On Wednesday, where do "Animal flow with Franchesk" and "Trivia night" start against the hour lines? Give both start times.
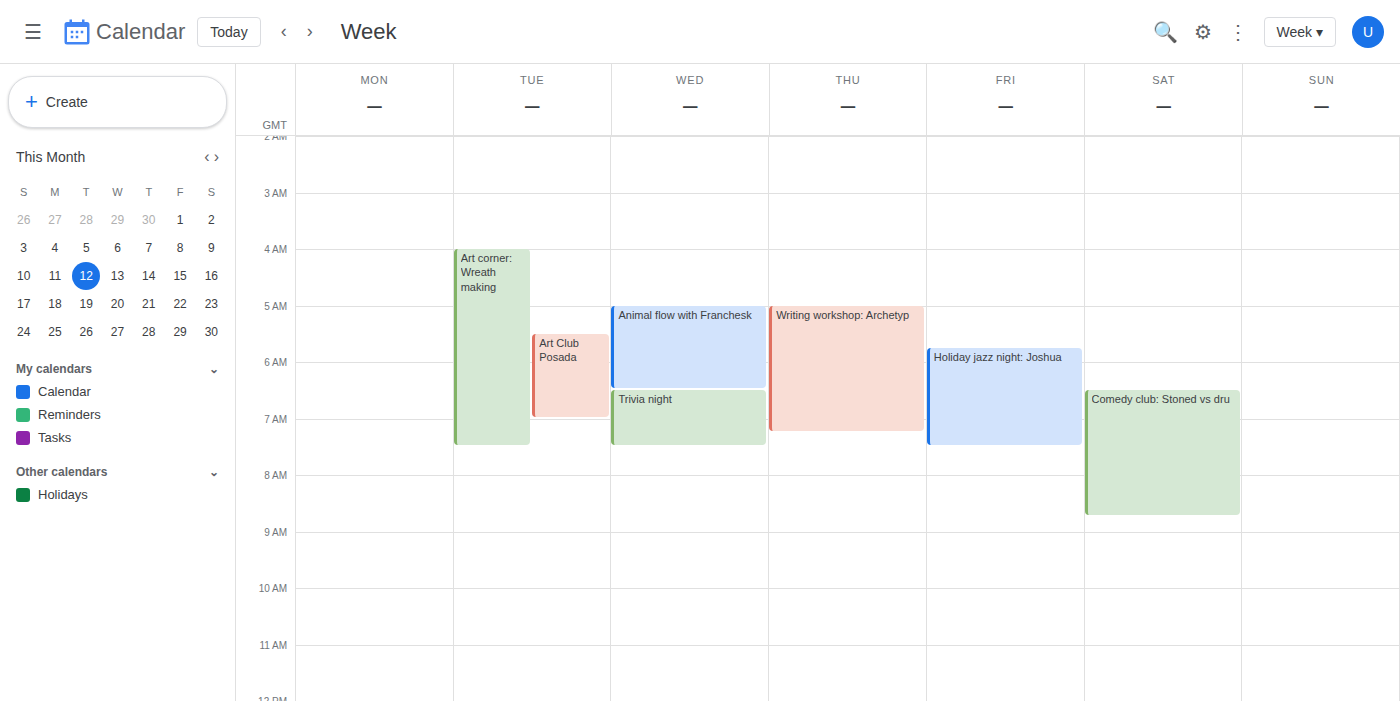
"Animal flow with Franchesk": 5:00 AM, exactly on the 5 AM line. "Trivia night": 6:30 AM, halfway between the 6 AM and 7 AM lines.